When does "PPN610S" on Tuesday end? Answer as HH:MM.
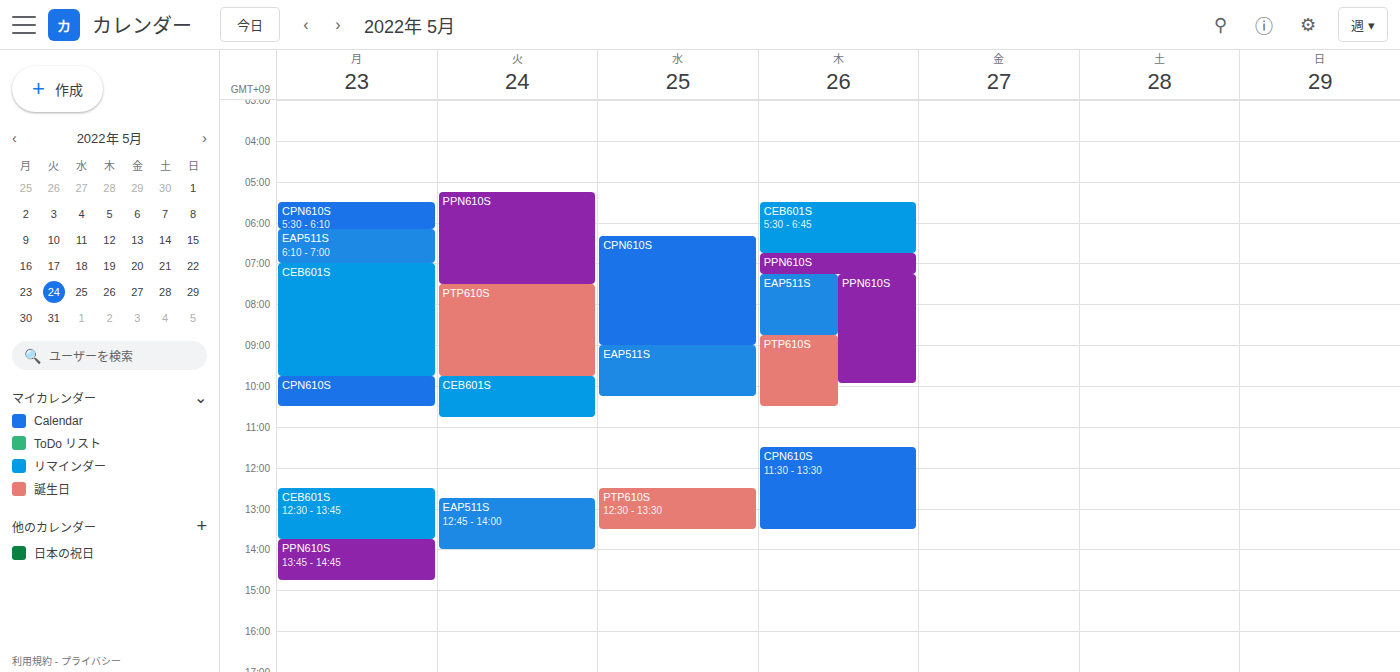
07:30